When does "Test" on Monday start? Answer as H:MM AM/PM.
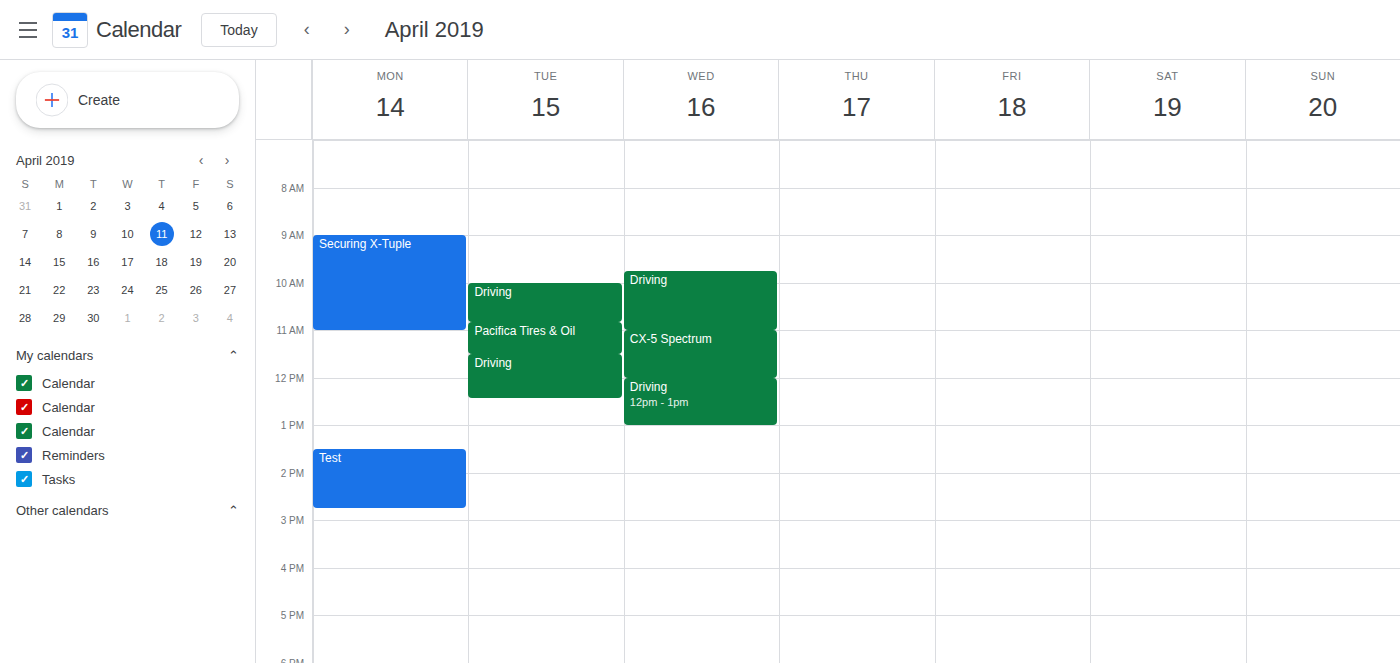
1:30 PM